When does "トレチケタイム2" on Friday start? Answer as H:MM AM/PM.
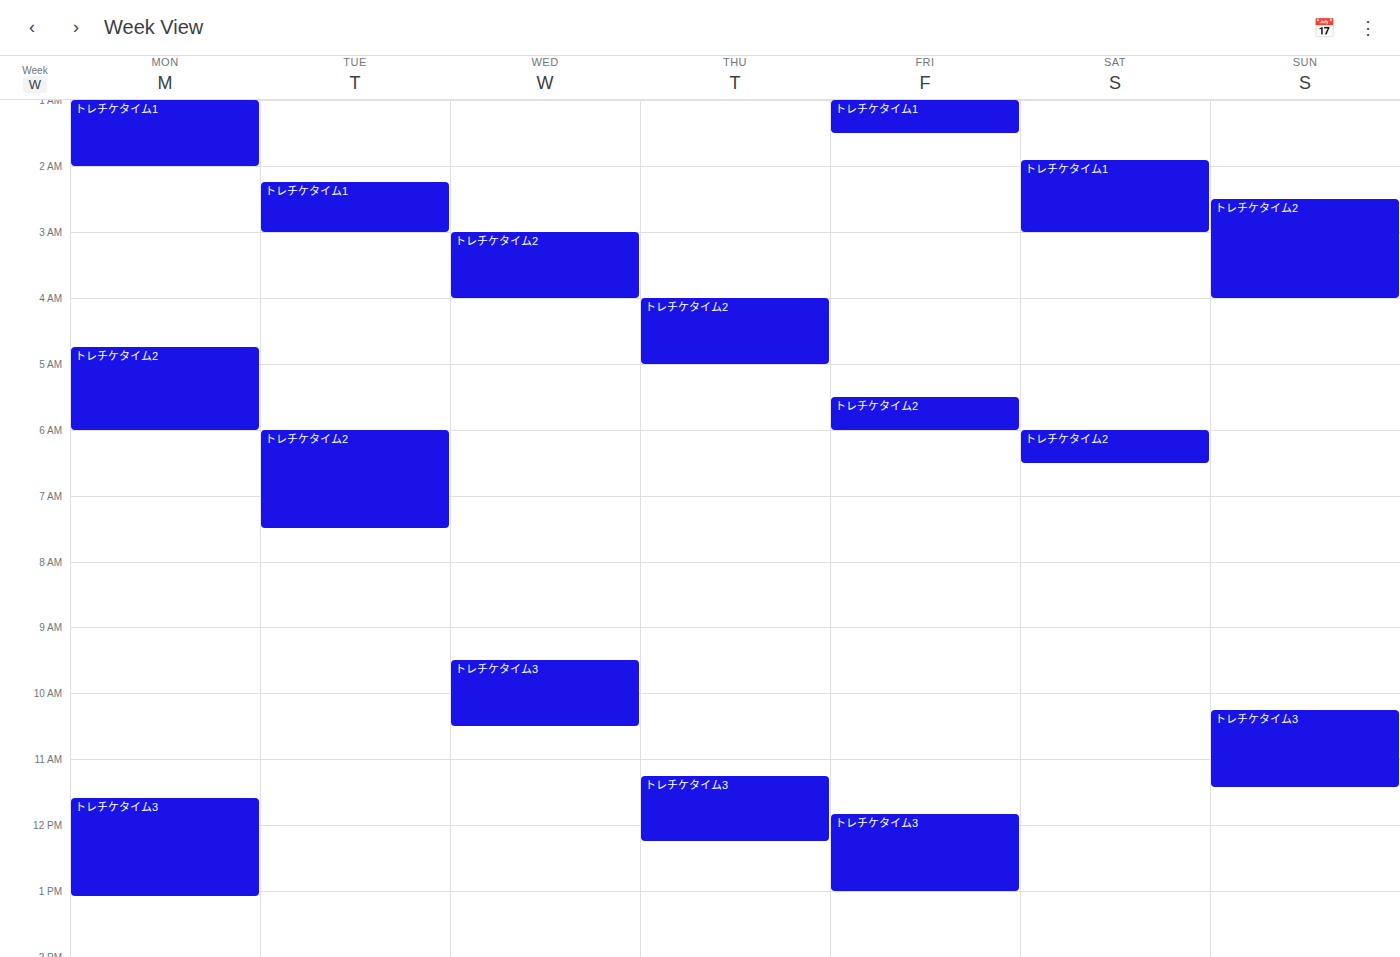
5:30 AM